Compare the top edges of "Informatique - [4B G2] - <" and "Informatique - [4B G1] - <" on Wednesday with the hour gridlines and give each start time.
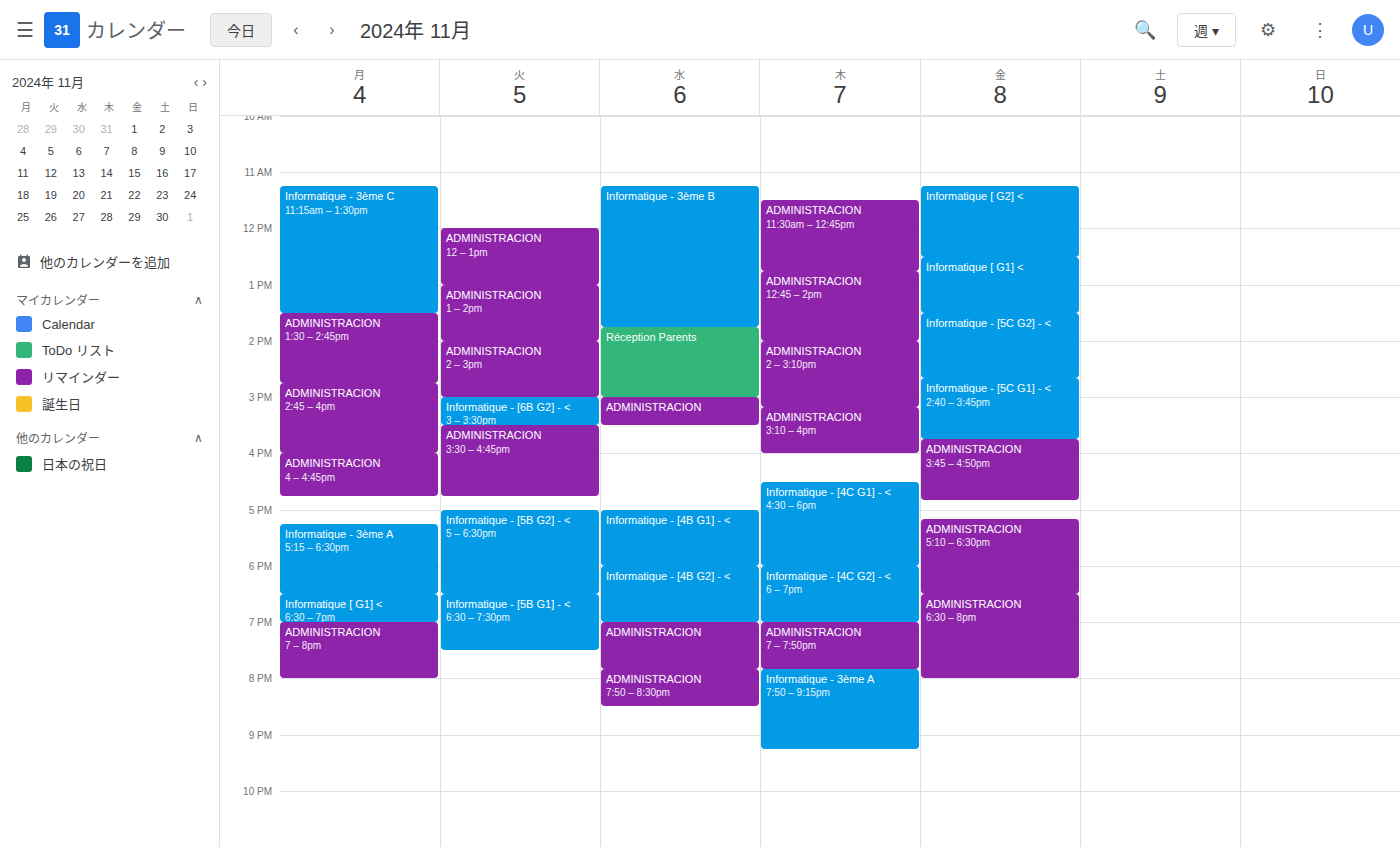
"Informatique - [4B G2] - <": 6:00 PM, exactly on the 6 PM line. "Informatique - [4B G1] - <": 5:00 PM, exactly on the 5 PM line.